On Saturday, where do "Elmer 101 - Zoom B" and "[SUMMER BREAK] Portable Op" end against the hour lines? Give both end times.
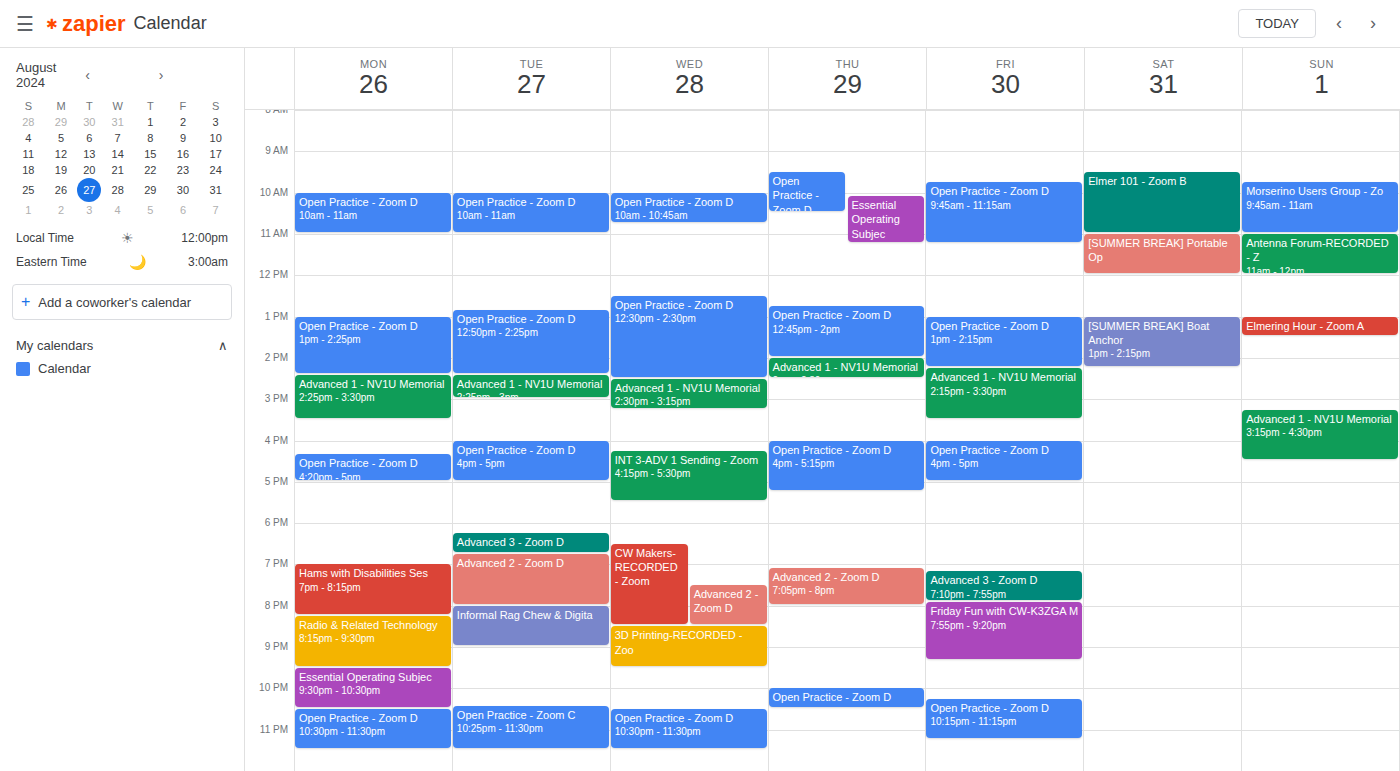
"Elmer 101 - Zoom B": 11:00, exactly on the 11:00 line. "[SUMMER BREAK] Portable Op": 12:00, exactly on the 12:00 line.